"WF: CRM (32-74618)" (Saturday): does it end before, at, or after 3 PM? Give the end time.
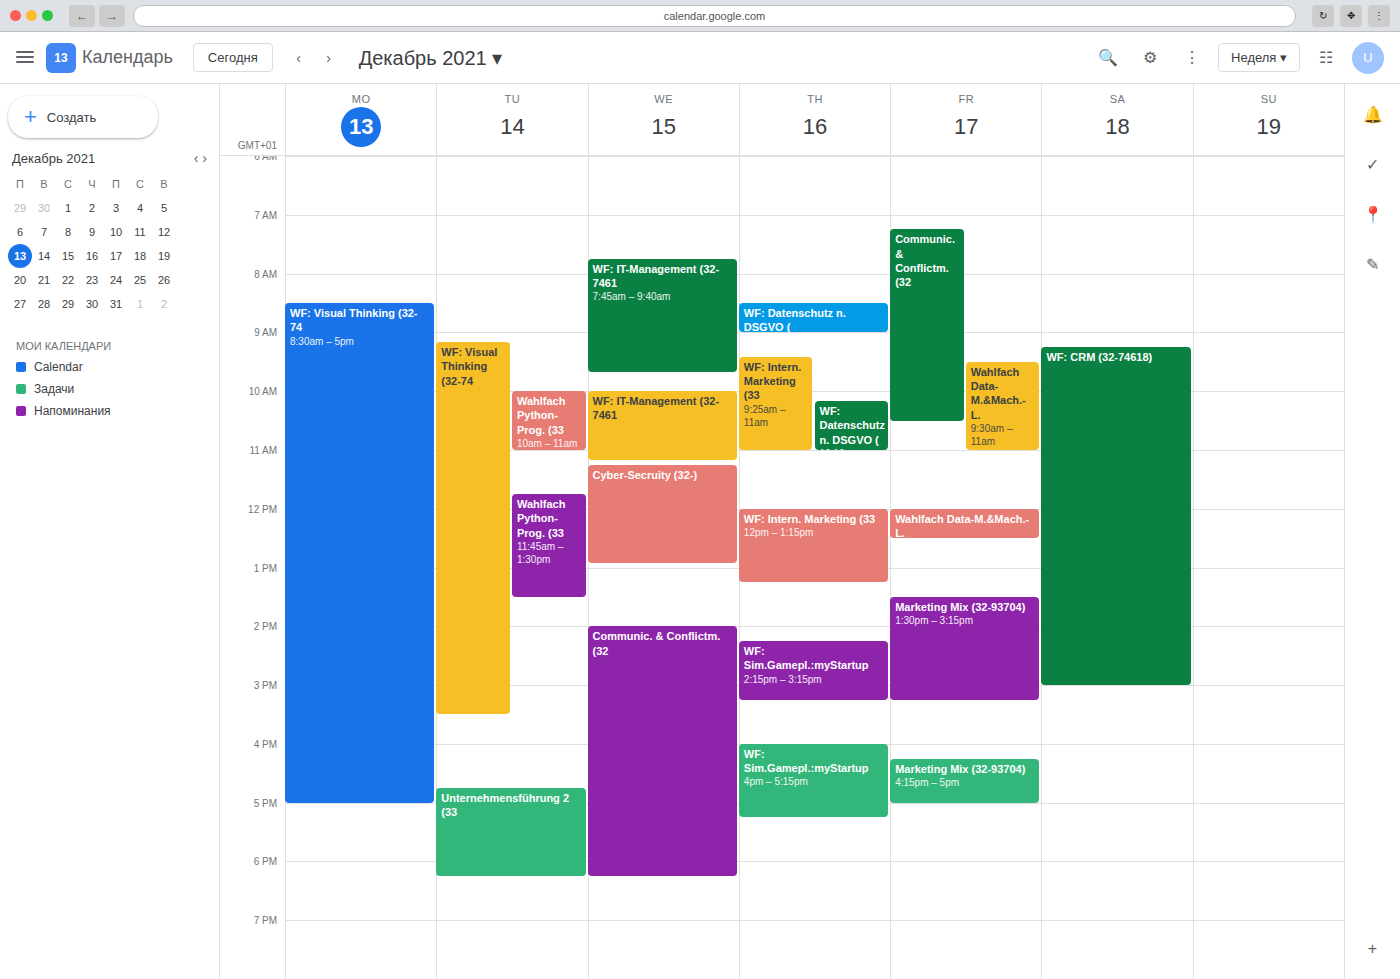
3:00 PM -- exactly at 3 PM, on the 3 PM line.